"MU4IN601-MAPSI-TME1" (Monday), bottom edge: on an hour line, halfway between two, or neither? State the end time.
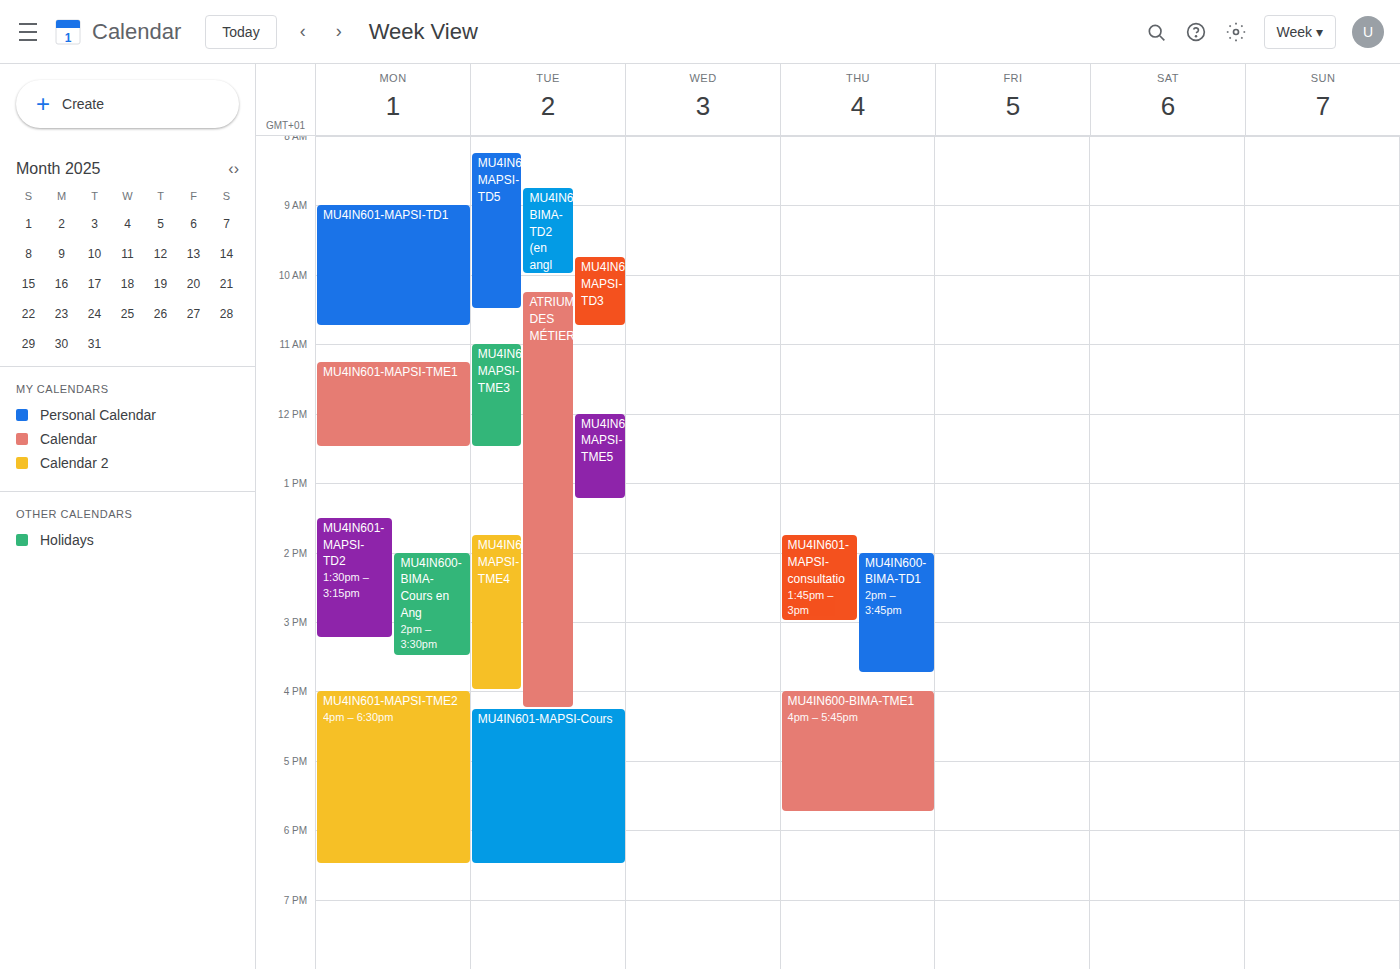
12:30 -- halfway between the 12:00 and 13:00 lines.